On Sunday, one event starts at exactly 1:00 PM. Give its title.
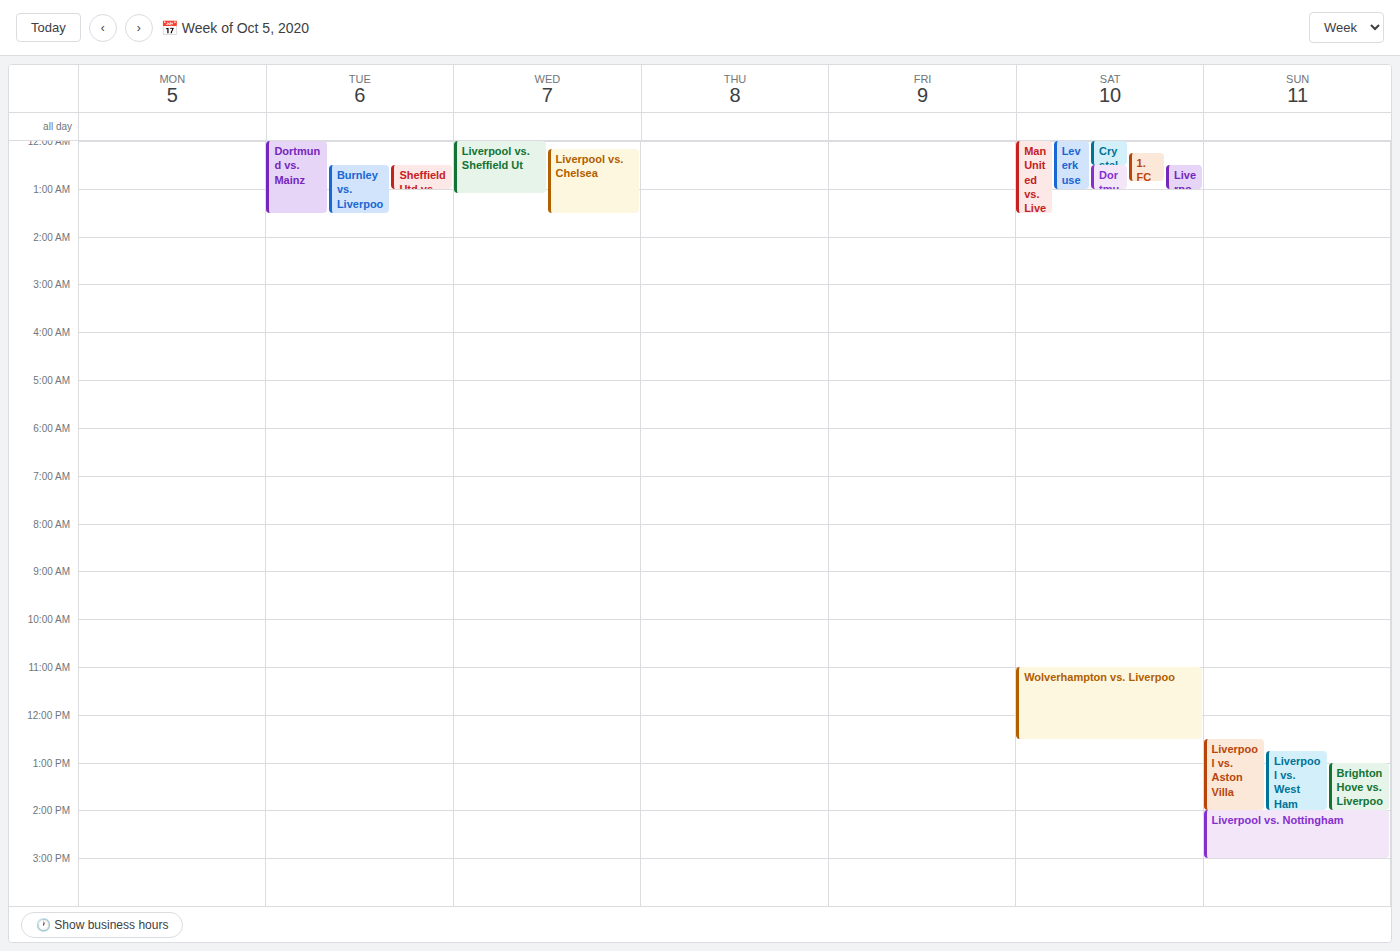
"Brighton Hove vs. Liverpoo"